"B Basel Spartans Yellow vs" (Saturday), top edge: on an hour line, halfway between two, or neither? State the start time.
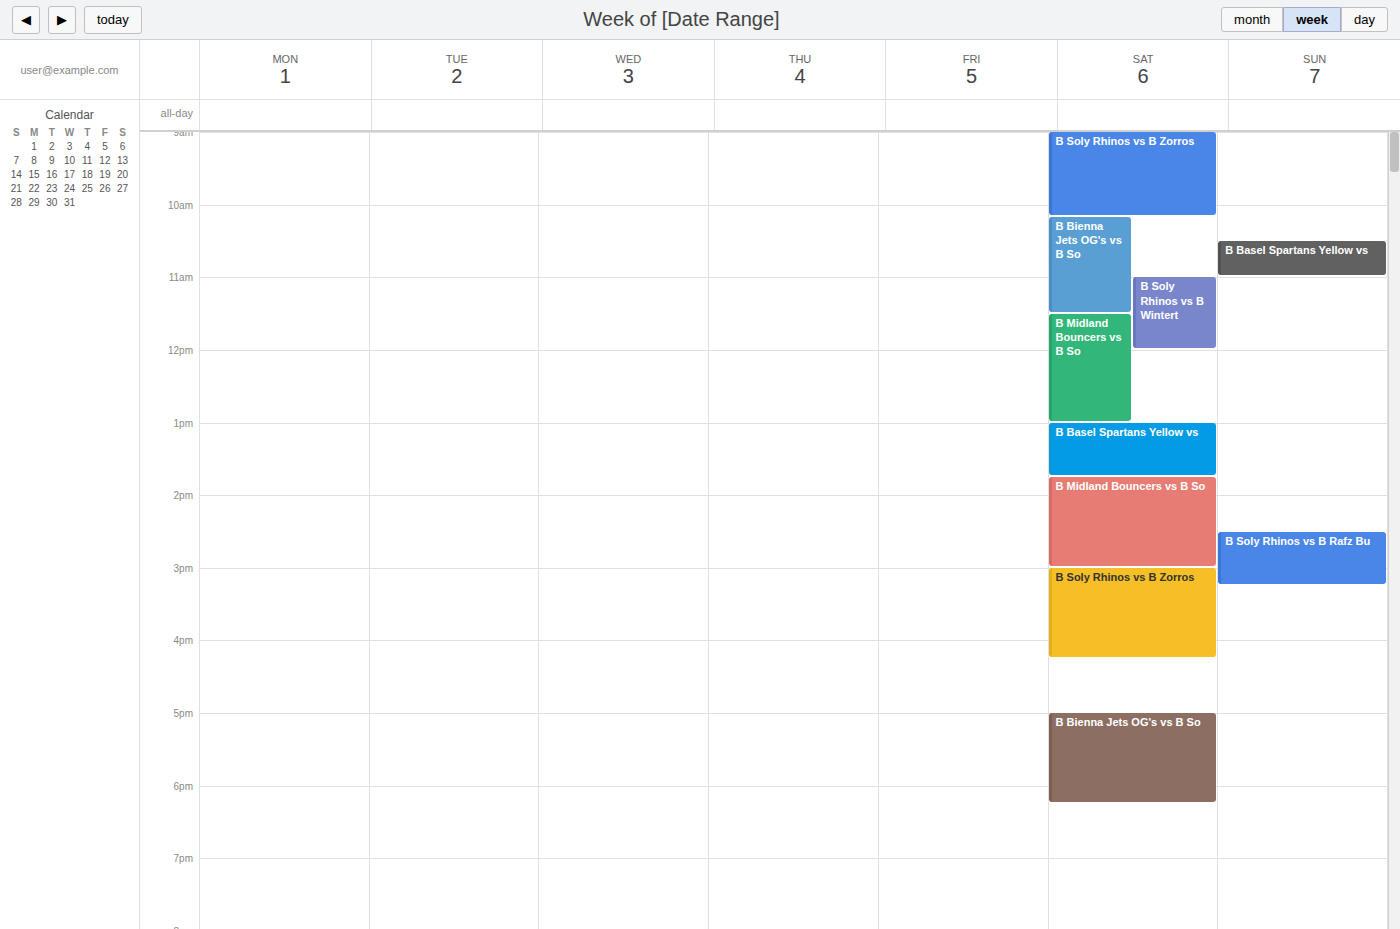
1:00 PM -- exactly on the 1 PM line.